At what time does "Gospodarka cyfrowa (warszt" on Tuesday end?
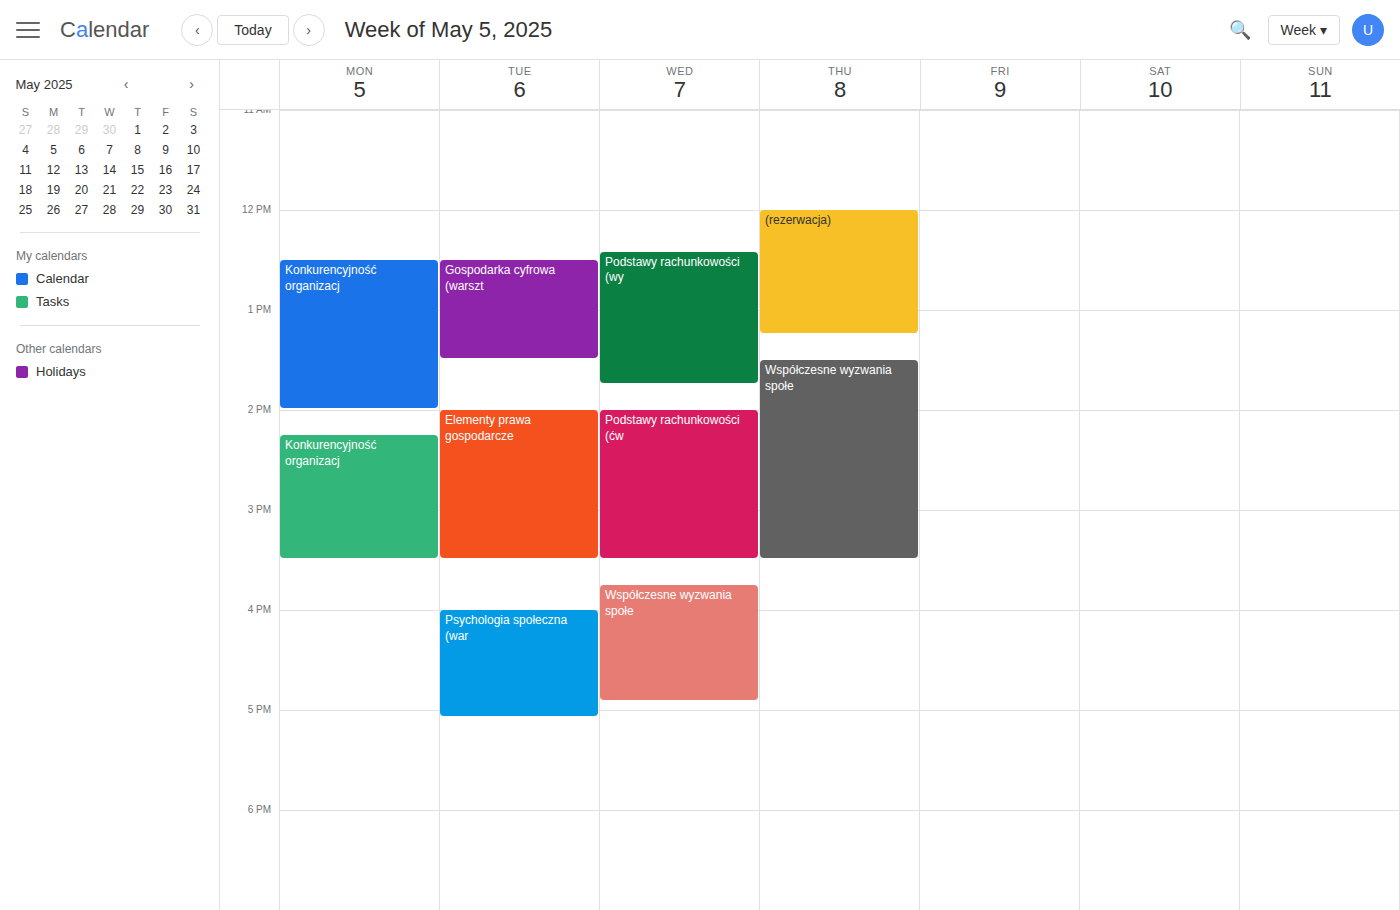
1:30 PM